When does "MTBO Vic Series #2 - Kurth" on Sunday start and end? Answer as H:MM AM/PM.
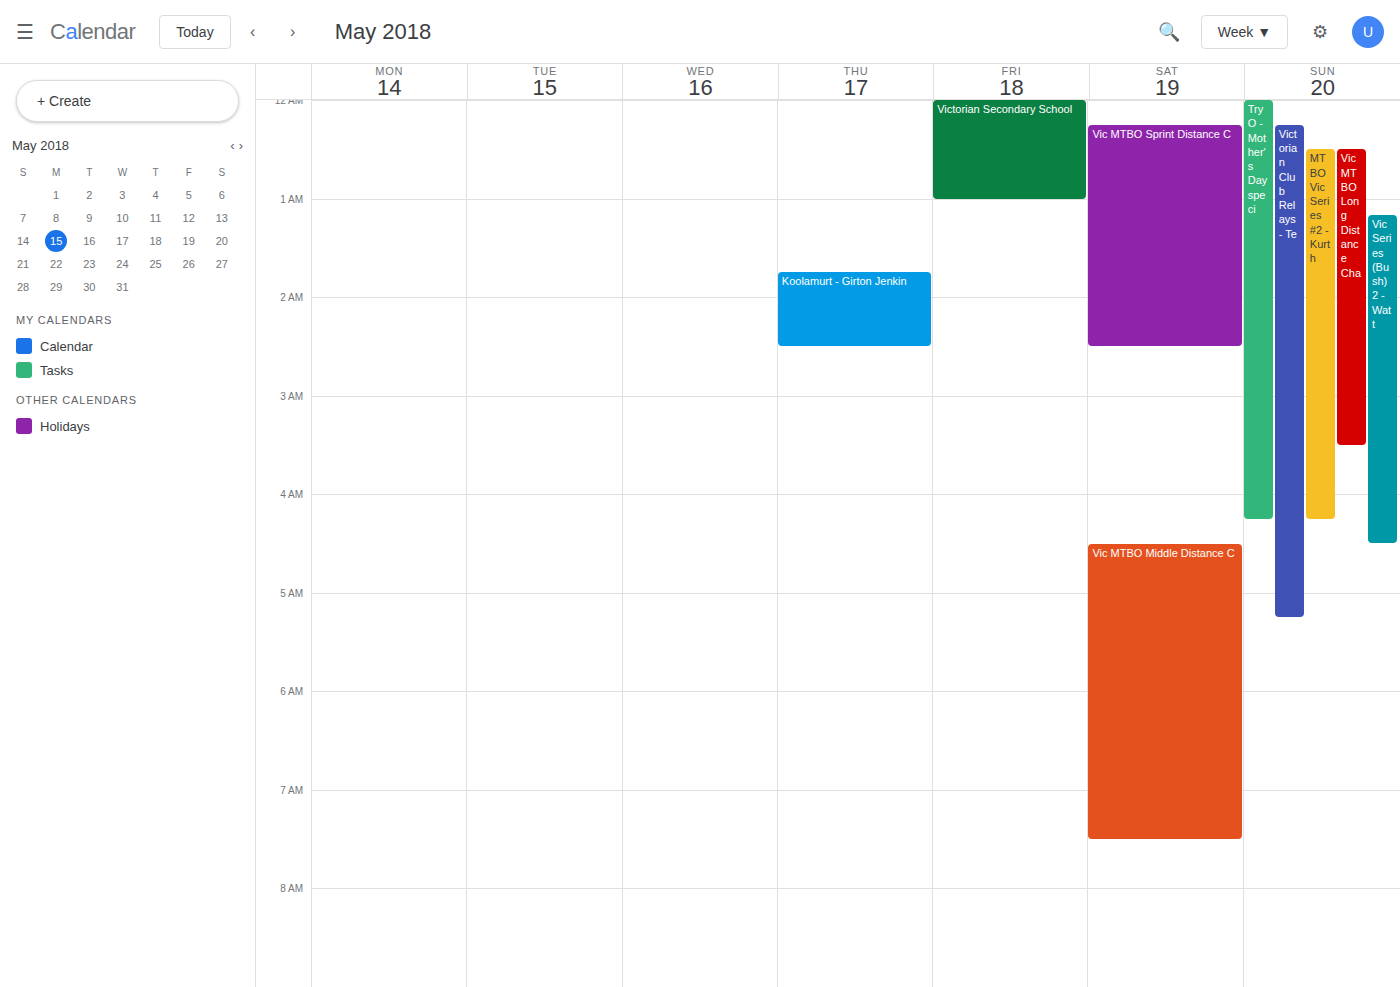
12:30 AM to 4:15 AM